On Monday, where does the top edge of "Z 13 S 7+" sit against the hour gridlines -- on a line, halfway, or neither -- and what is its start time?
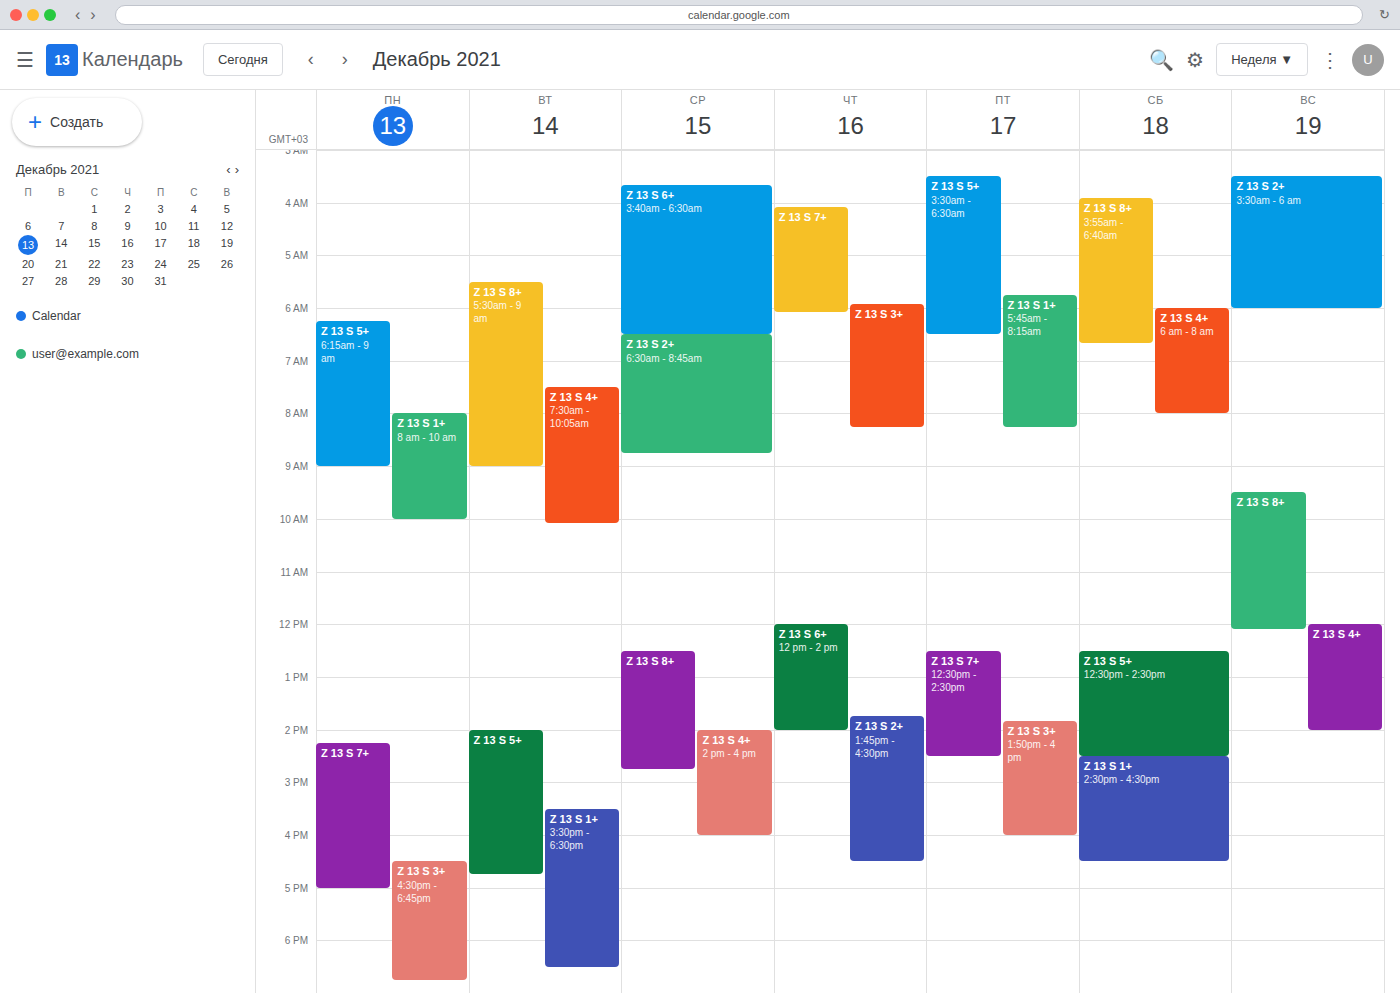
2:15 PM -- neither: a quarter of the way from the 2 PM line to the 3 PM line.